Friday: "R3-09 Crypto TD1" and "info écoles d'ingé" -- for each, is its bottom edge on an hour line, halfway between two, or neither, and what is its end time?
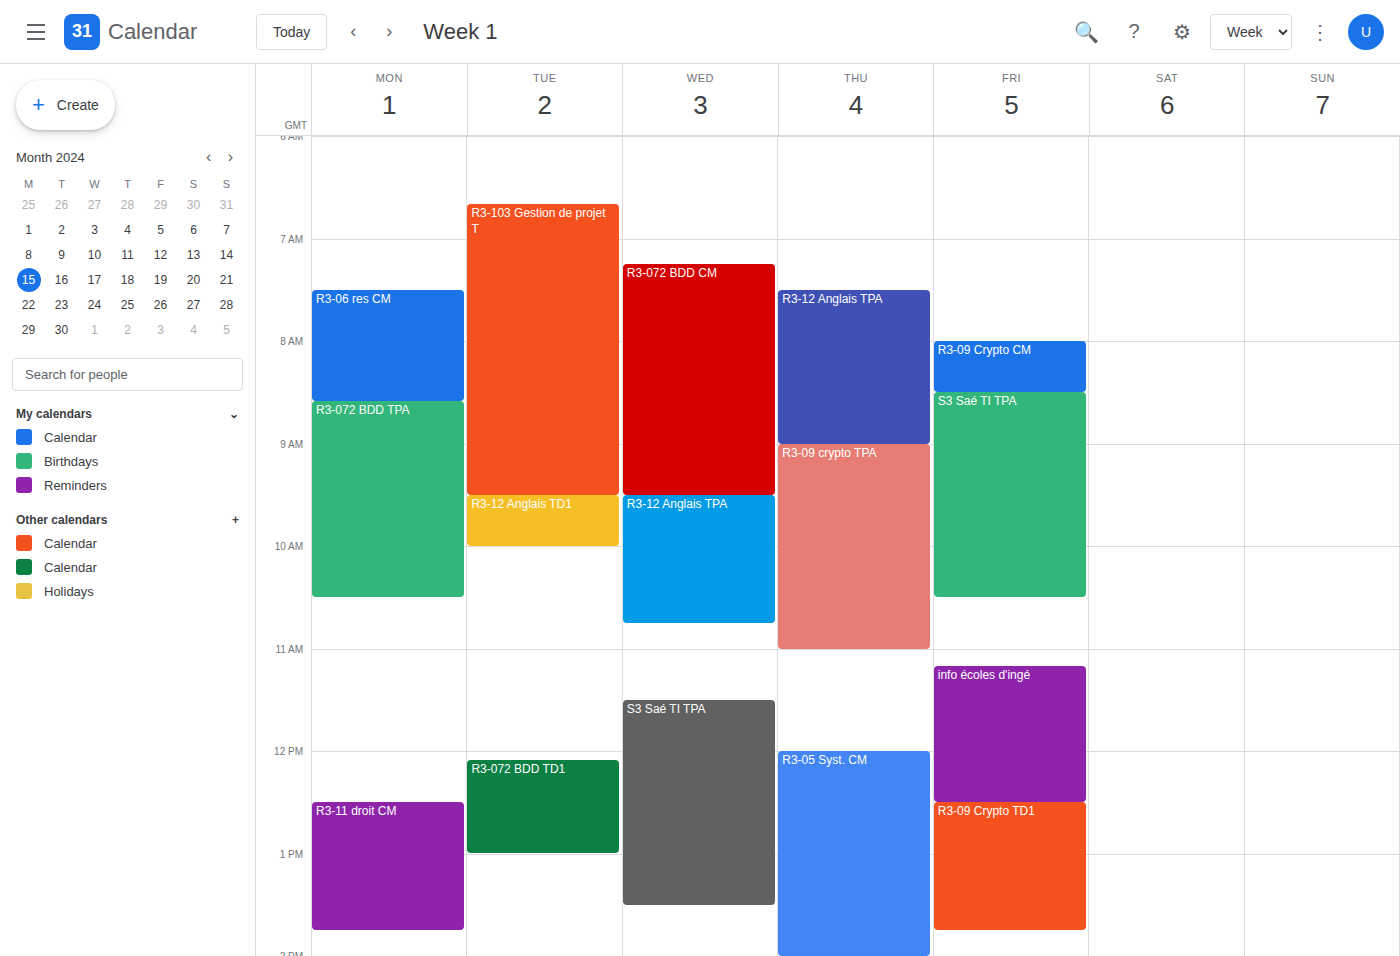
"R3-09 Crypto TD1": 1:45 PM, neither: three quarters of the way from the 1 PM line to the 2 PM line. "info écoles d'ingé": 12:30 PM, halfway between the 12 PM and 1 PM lines.